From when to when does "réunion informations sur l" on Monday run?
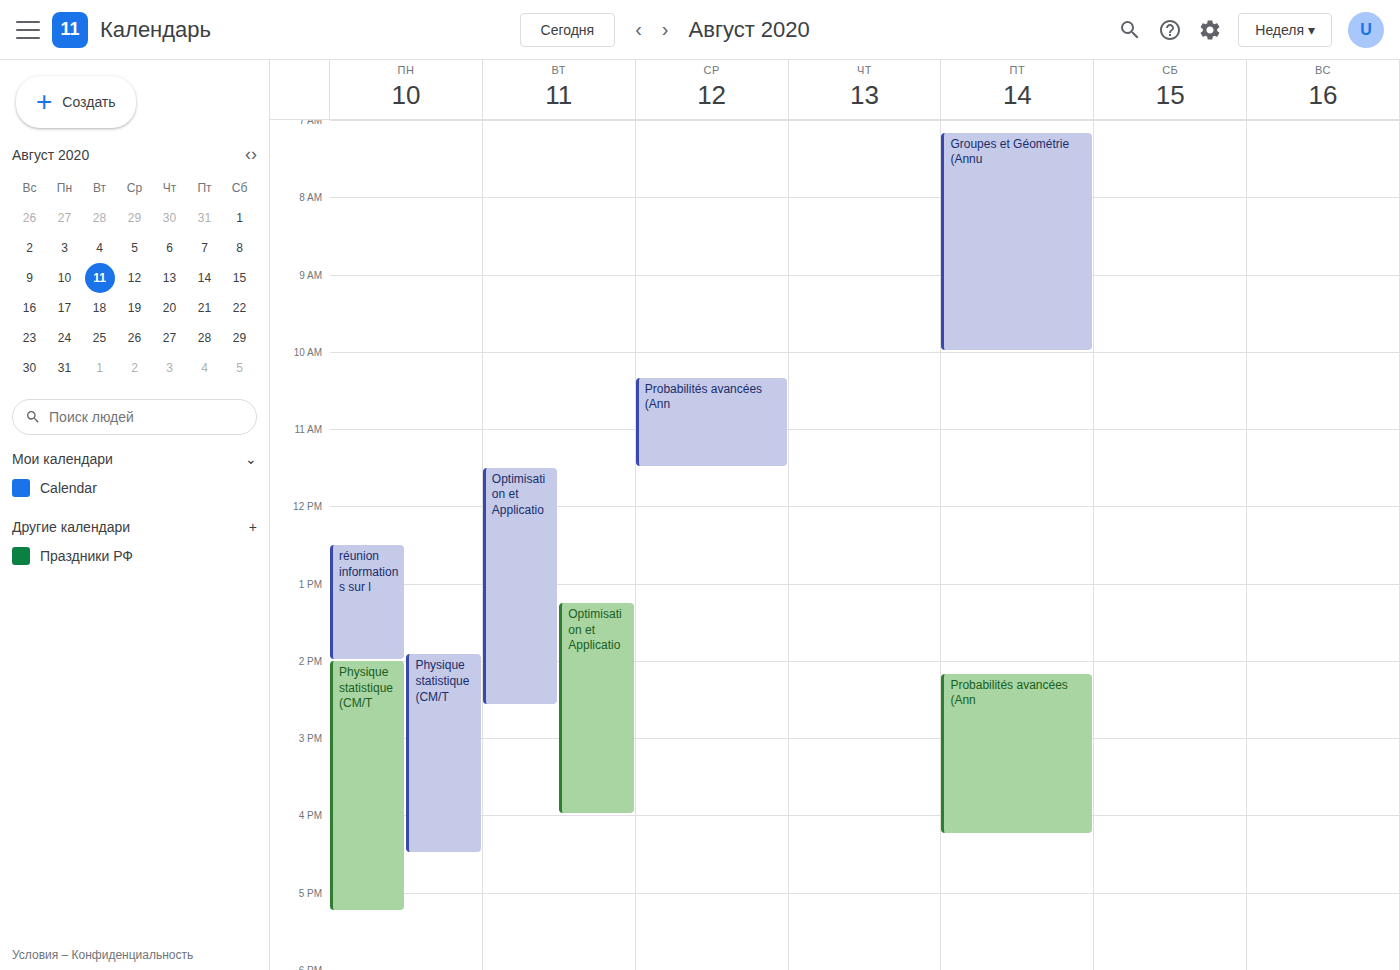
12:30 PM to 2:00 PM